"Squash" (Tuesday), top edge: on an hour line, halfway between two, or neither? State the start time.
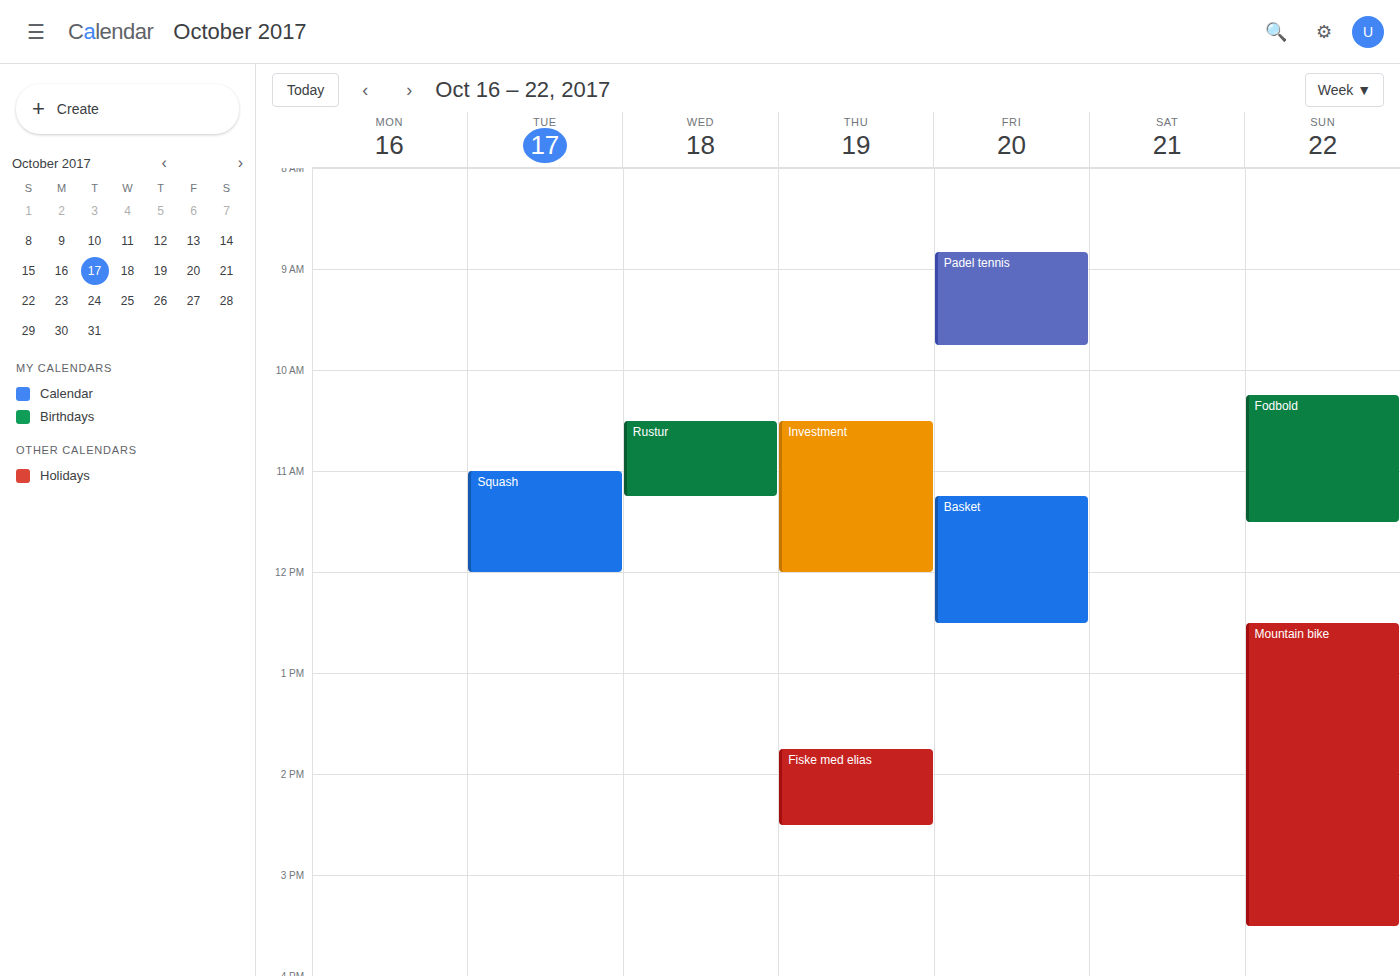
11:00 AM -- exactly on the 11 AM line.